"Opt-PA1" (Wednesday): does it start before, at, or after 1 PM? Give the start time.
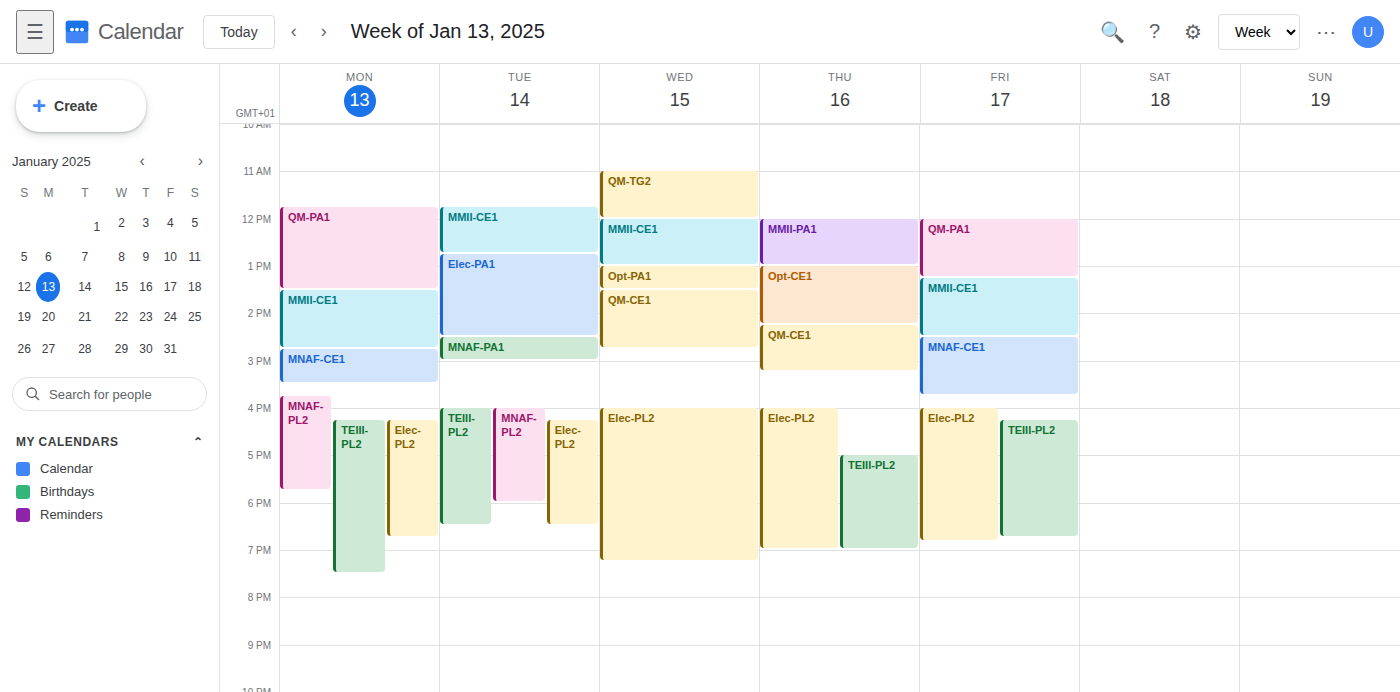
1:00 PM -- exactly at 1 PM, on the 1 PM line.